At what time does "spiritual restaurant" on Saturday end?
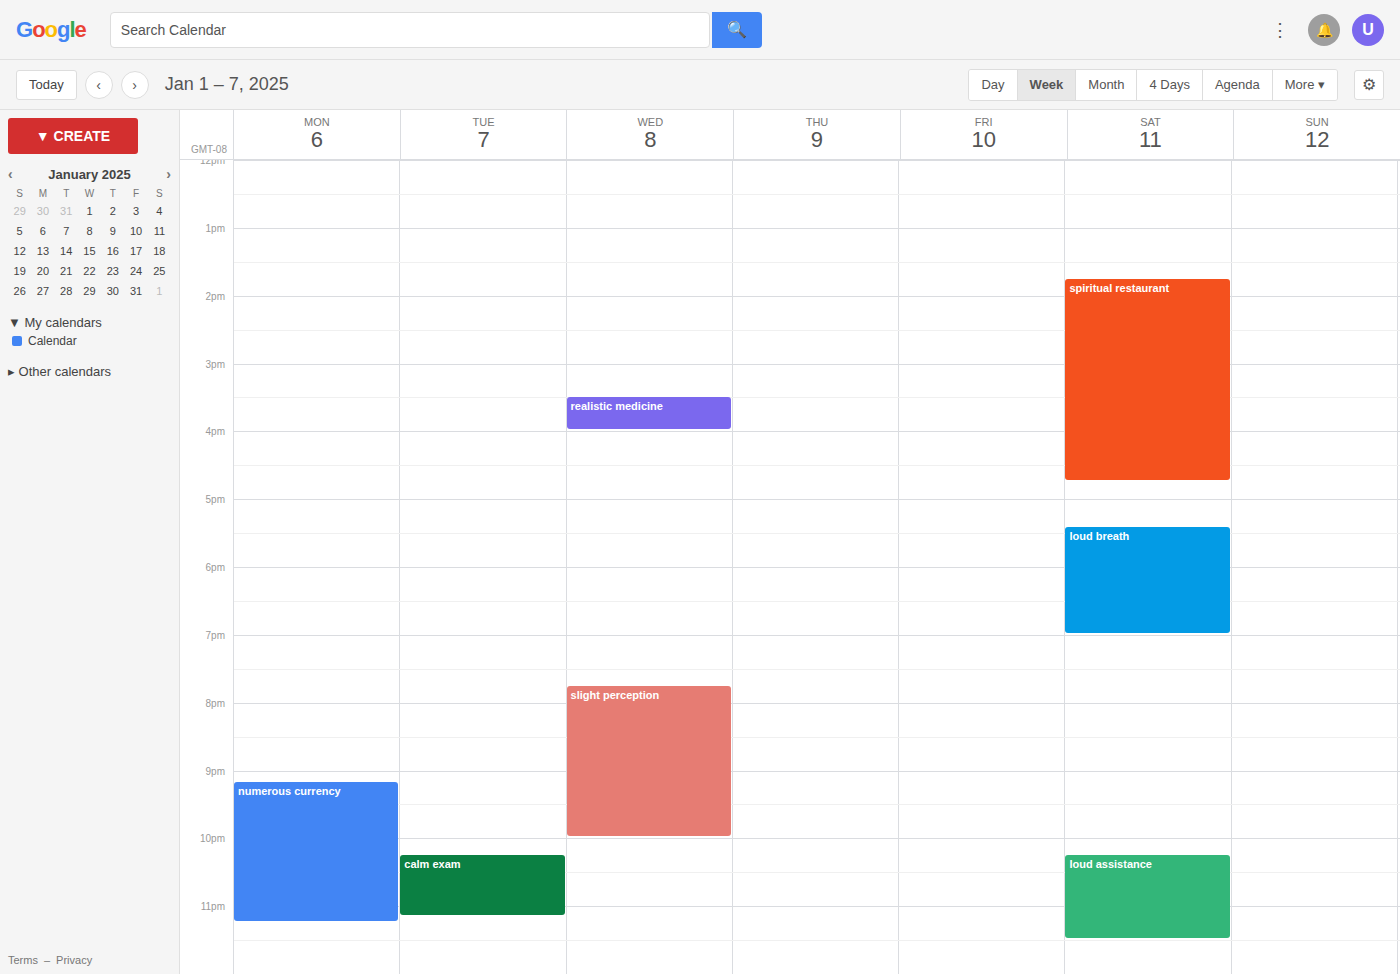
4:45 PM